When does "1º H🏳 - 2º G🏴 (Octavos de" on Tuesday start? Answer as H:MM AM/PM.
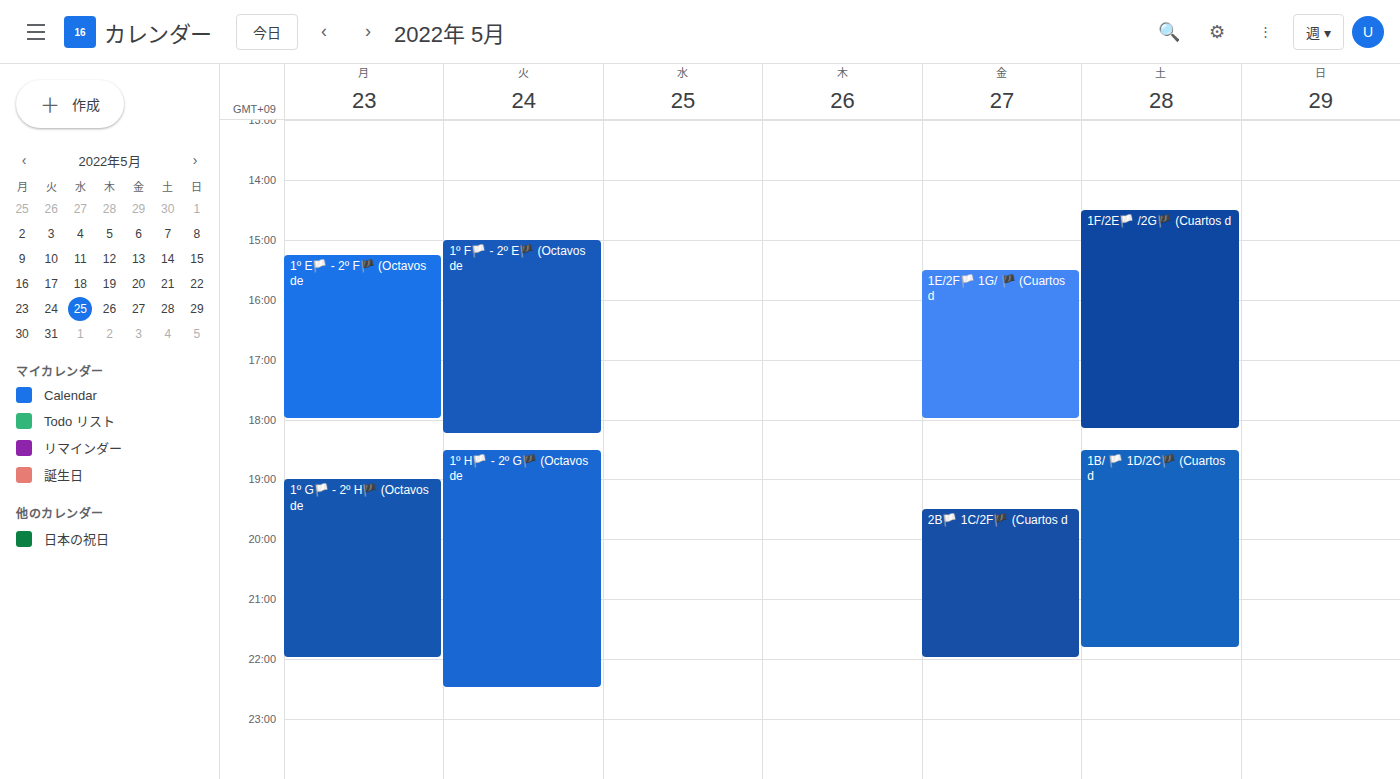
6:30 PM